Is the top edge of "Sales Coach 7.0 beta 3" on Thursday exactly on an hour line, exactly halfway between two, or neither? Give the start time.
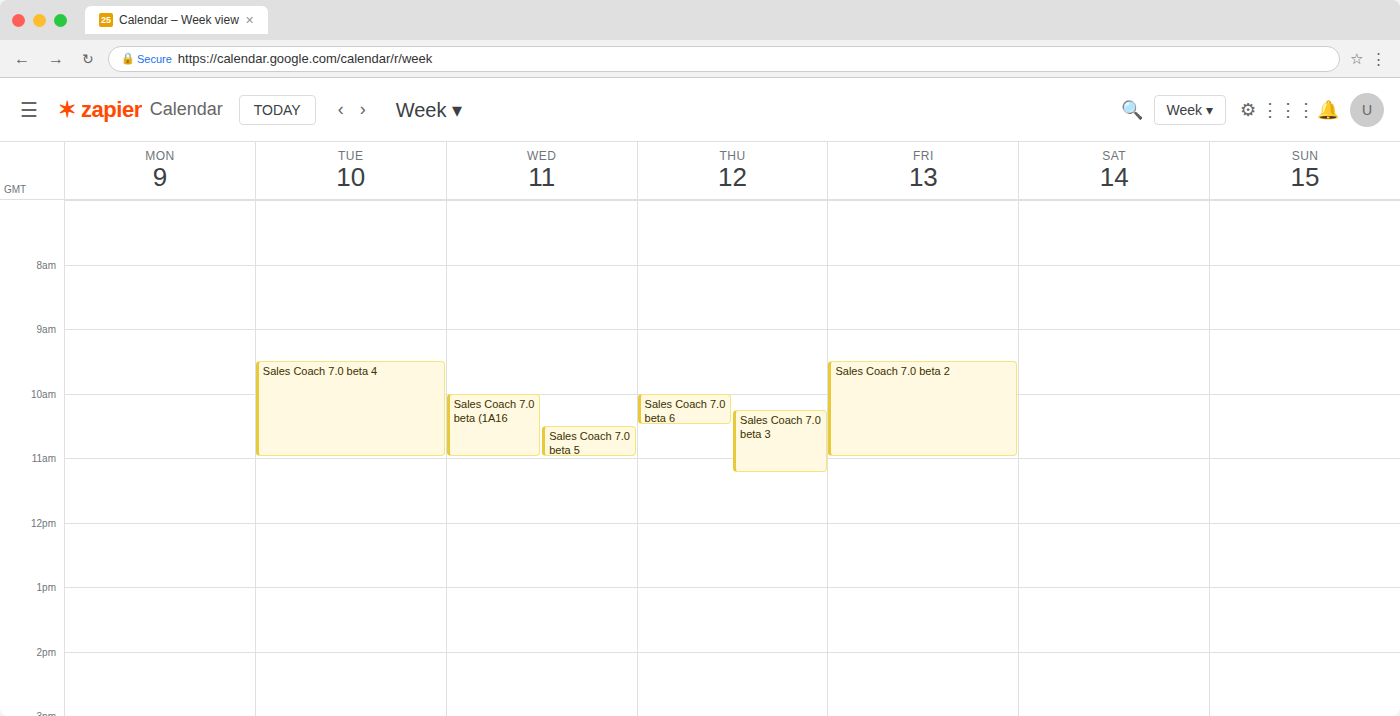
10:15 AM -- neither: a quarter of the way from the 10 AM line to the 11 AM line.